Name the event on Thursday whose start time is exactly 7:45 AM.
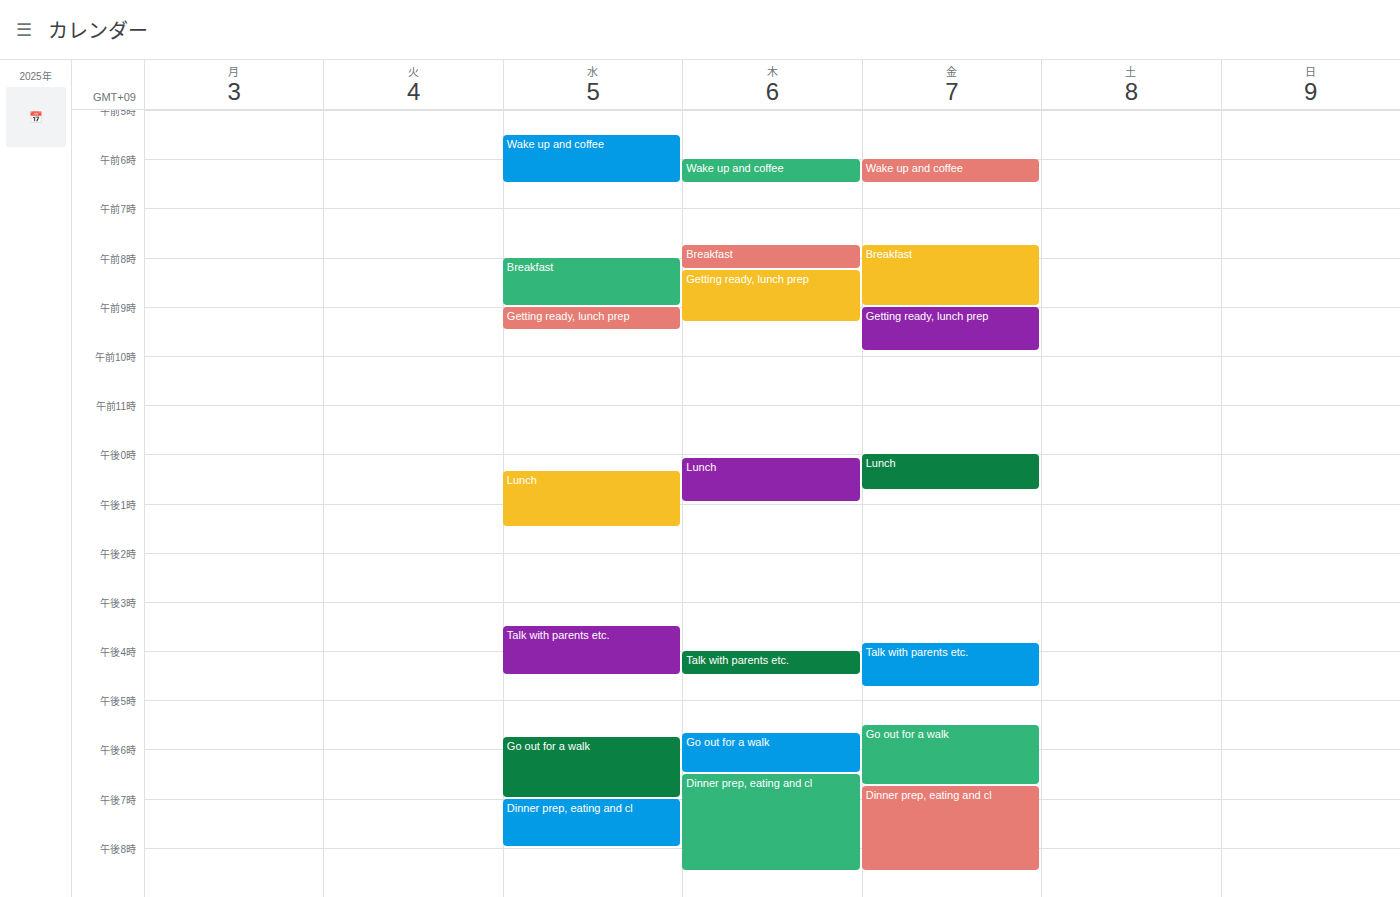
"Breakfast"